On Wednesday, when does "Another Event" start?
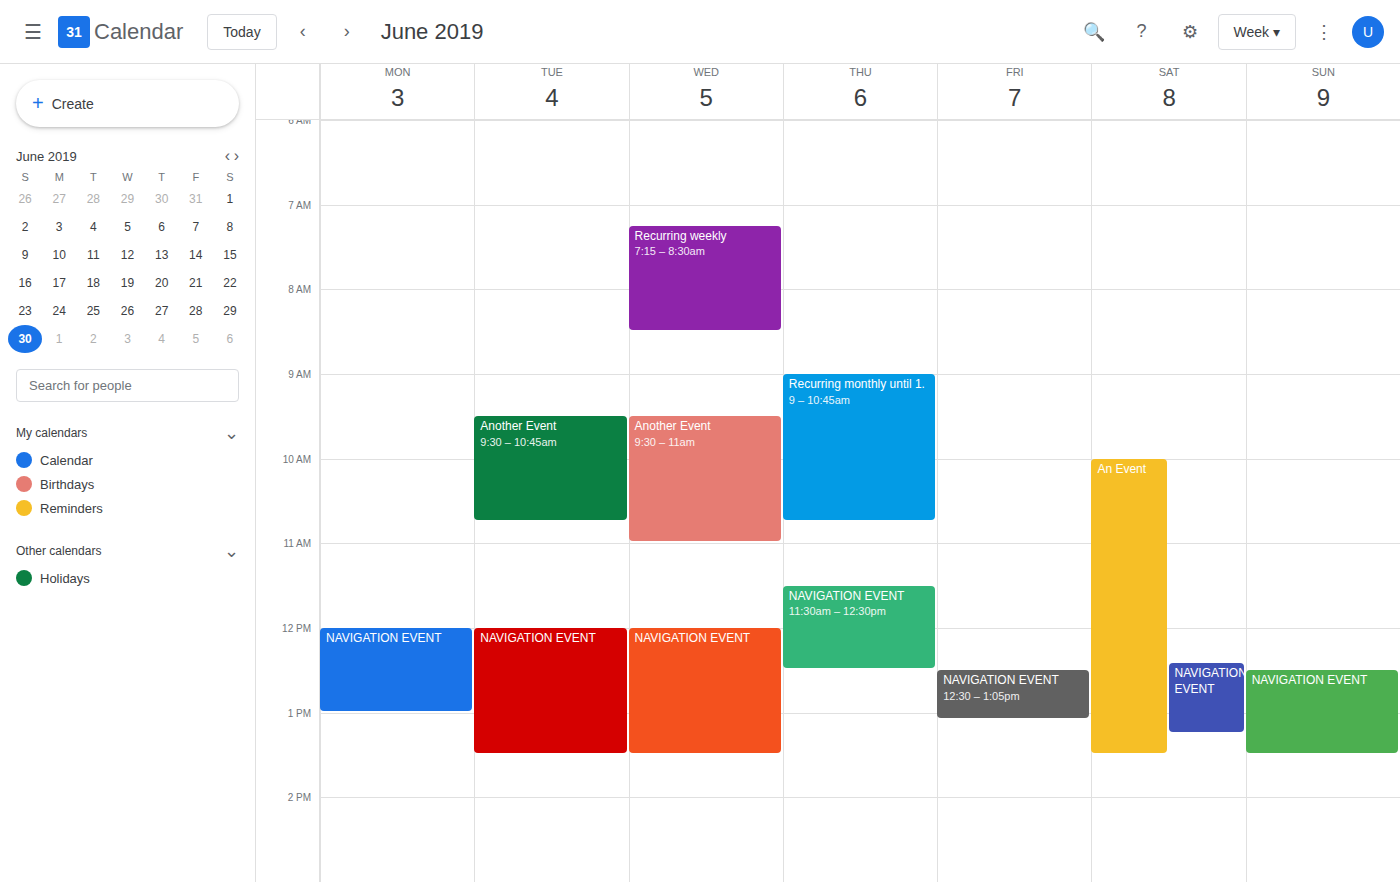
9:30 AM